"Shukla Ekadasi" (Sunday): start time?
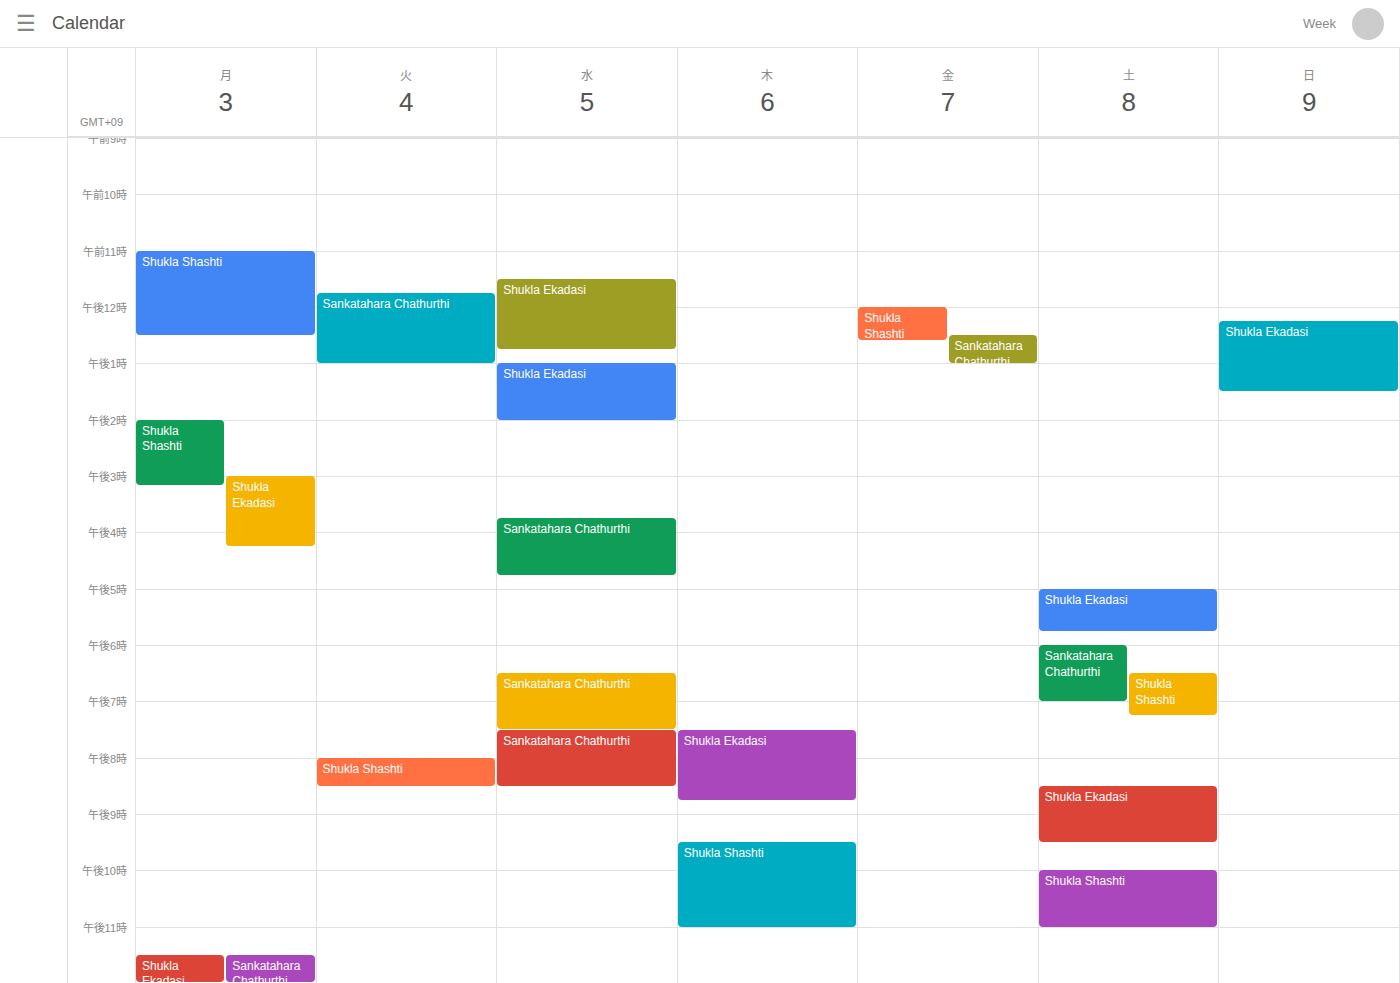
12:15 PM